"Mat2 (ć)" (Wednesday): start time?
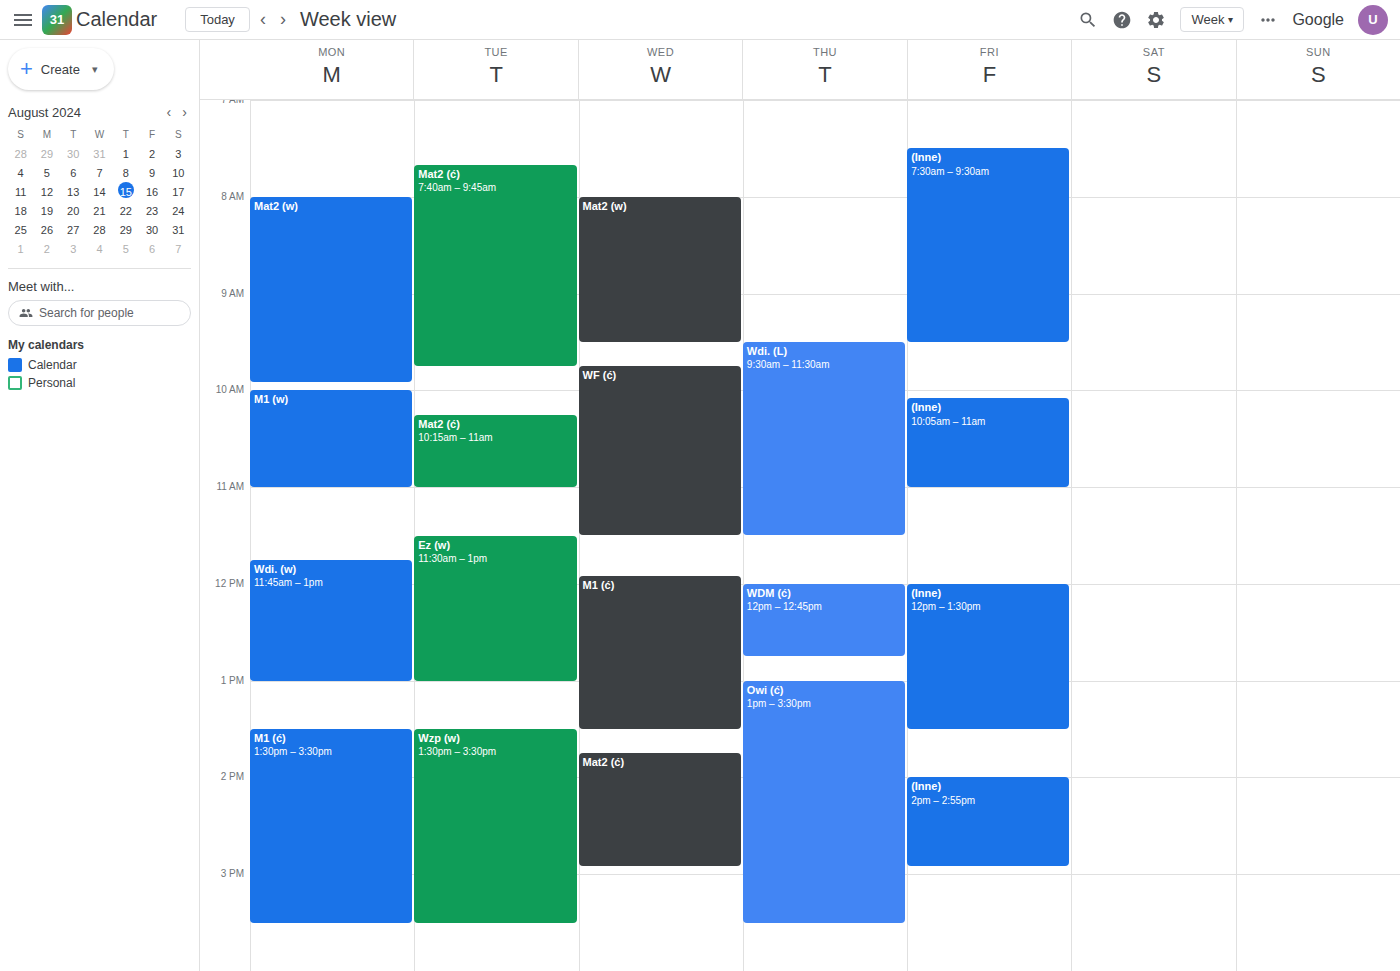
1:45 PM